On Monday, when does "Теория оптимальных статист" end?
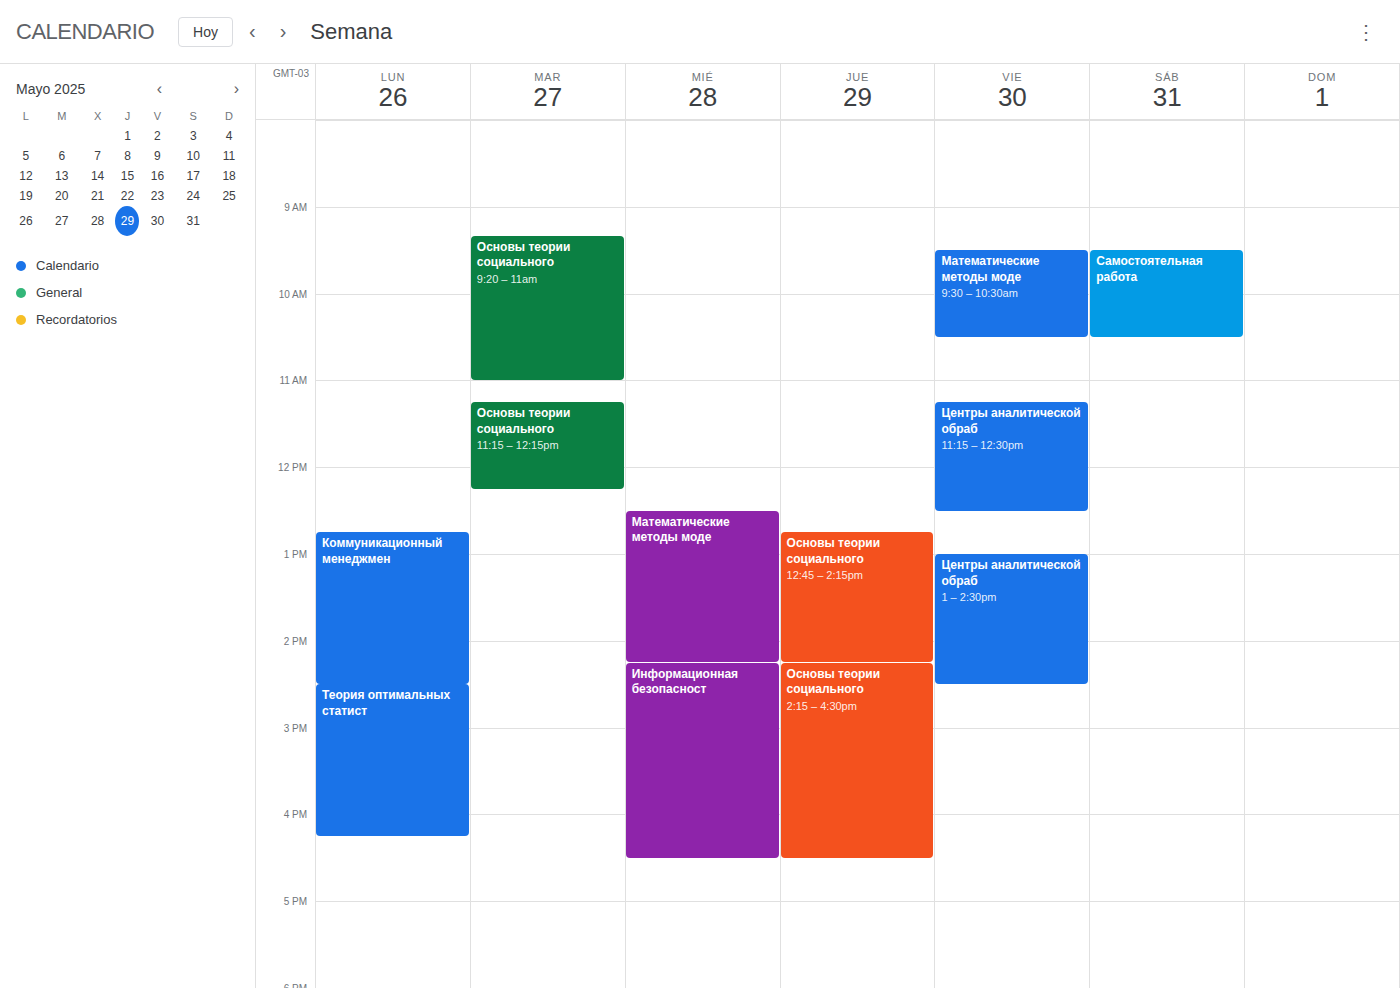
4:15 PM